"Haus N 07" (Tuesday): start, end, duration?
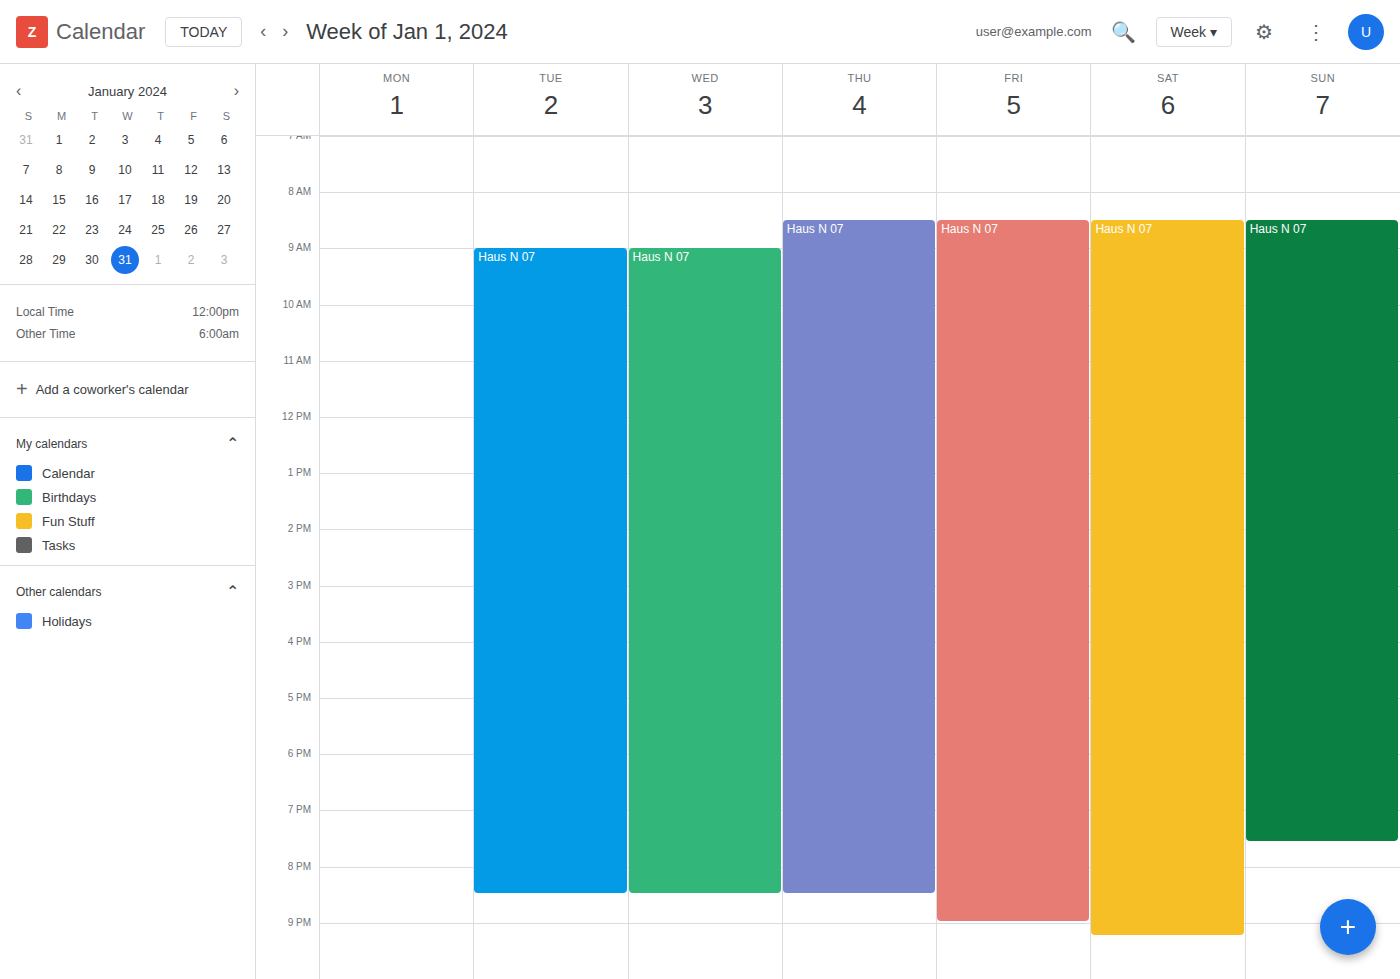
9:00 AM to 8:30 PM, 11 hours 30 minutes